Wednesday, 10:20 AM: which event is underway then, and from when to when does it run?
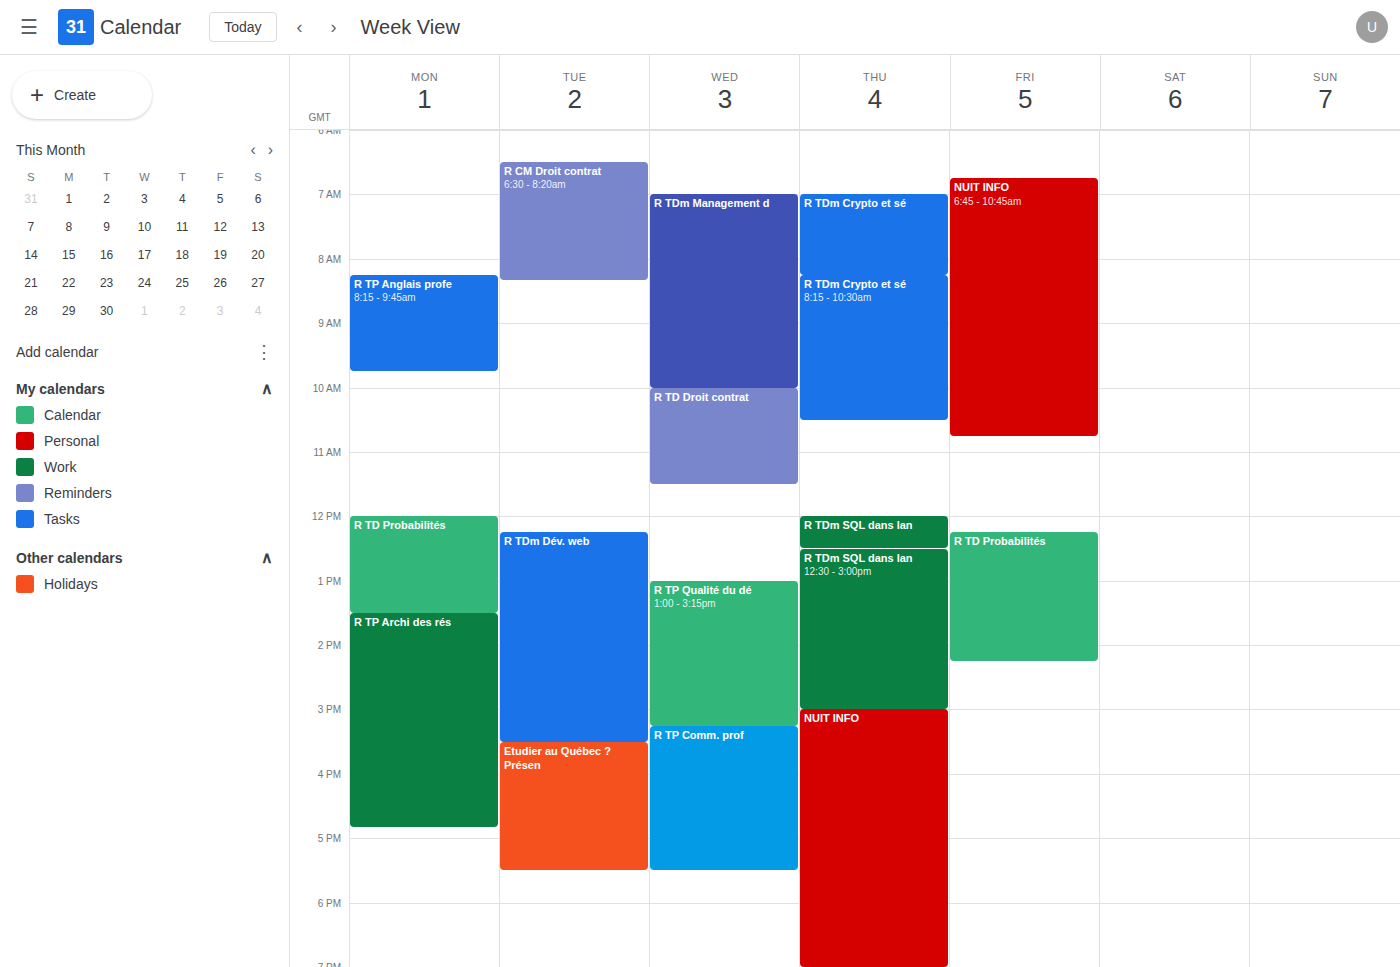
"R TD Droit contrat", 10:00 AM to 11:30 AM